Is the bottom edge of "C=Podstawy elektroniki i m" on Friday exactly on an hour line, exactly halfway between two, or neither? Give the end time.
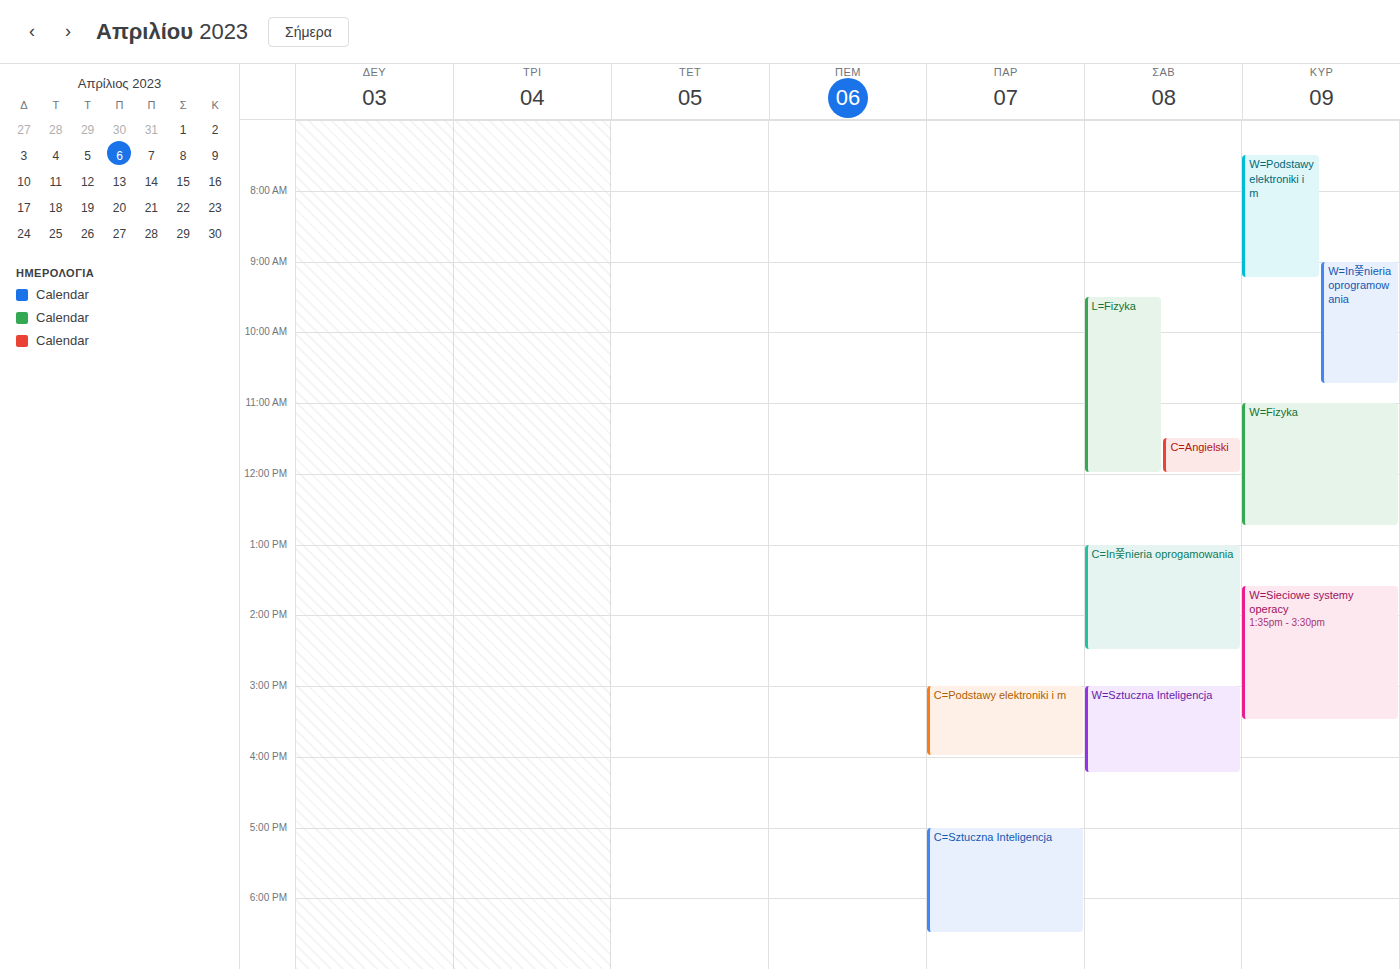
4:00 PM -- exactly on the 4 PM line.